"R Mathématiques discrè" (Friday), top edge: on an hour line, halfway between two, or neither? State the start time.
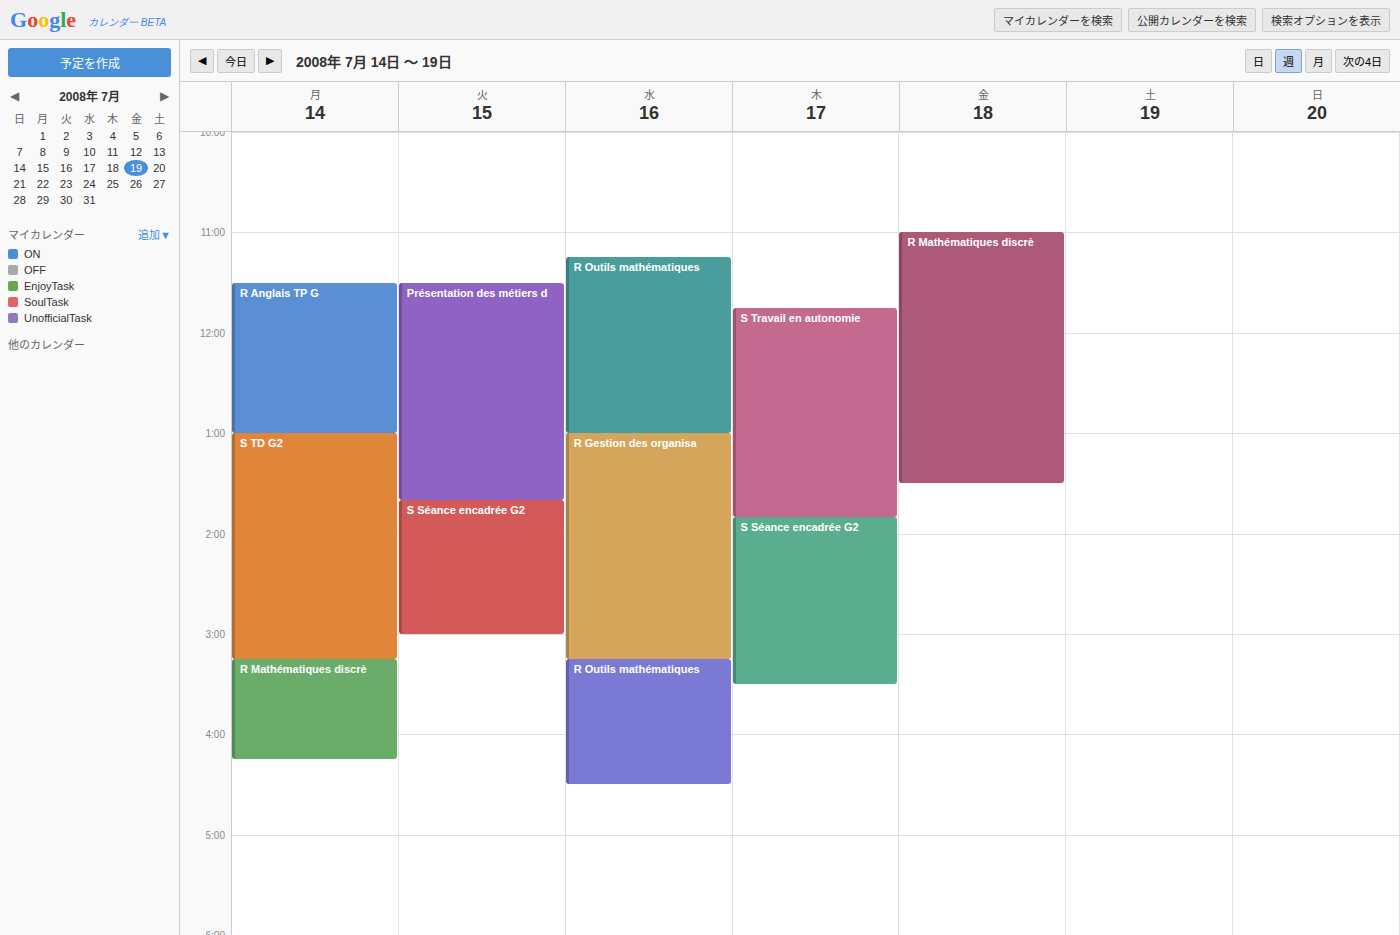
11:00 AM -- exactly on the 11 AM line.